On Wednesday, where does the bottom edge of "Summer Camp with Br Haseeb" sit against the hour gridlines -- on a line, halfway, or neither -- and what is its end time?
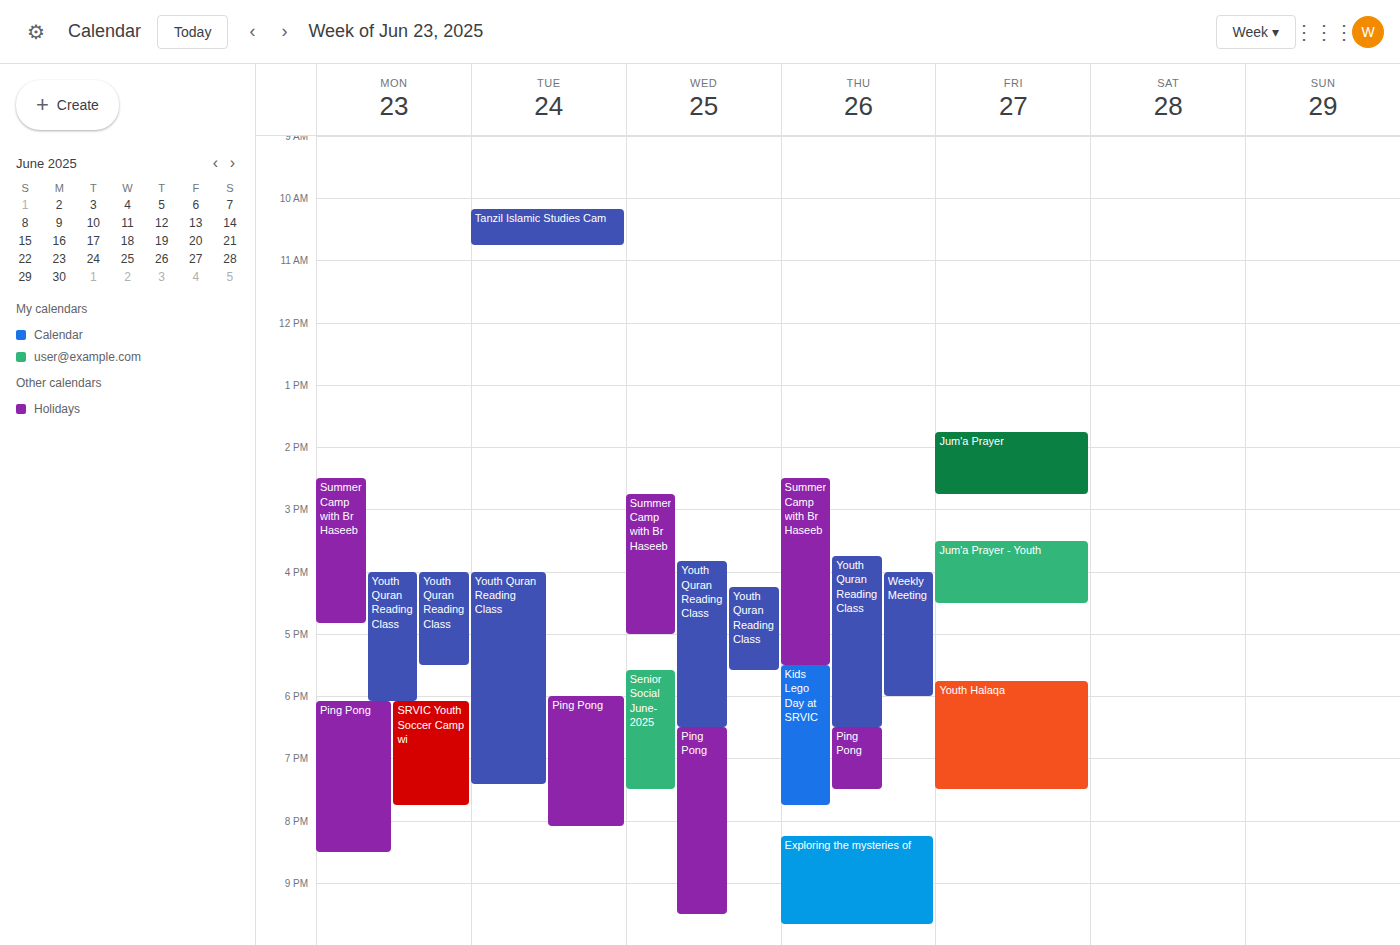
5:00 PM -- exactly on the 5 PM line.